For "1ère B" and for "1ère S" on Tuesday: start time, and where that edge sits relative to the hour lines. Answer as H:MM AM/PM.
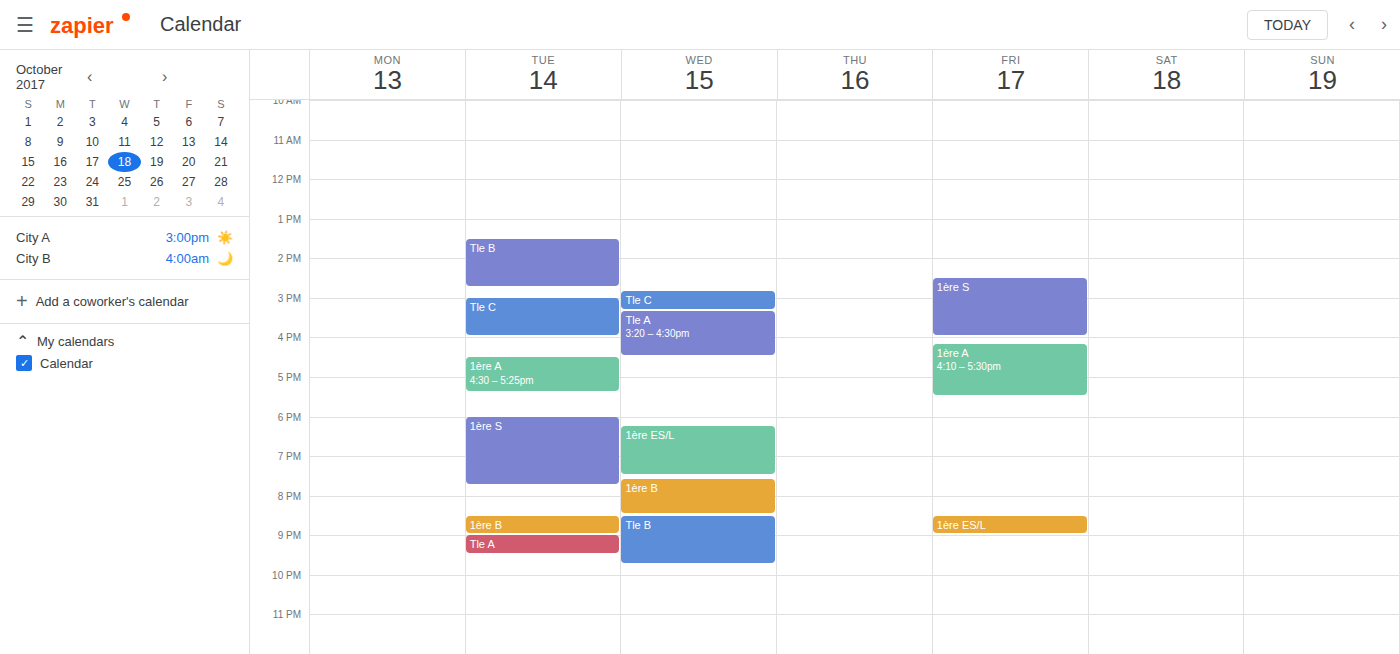
"1ère B": 8:30 PM, halfway between the 8 PM and 9 PM lines. "1ère S": 6:00 PM, exactly on the 6 PM line.